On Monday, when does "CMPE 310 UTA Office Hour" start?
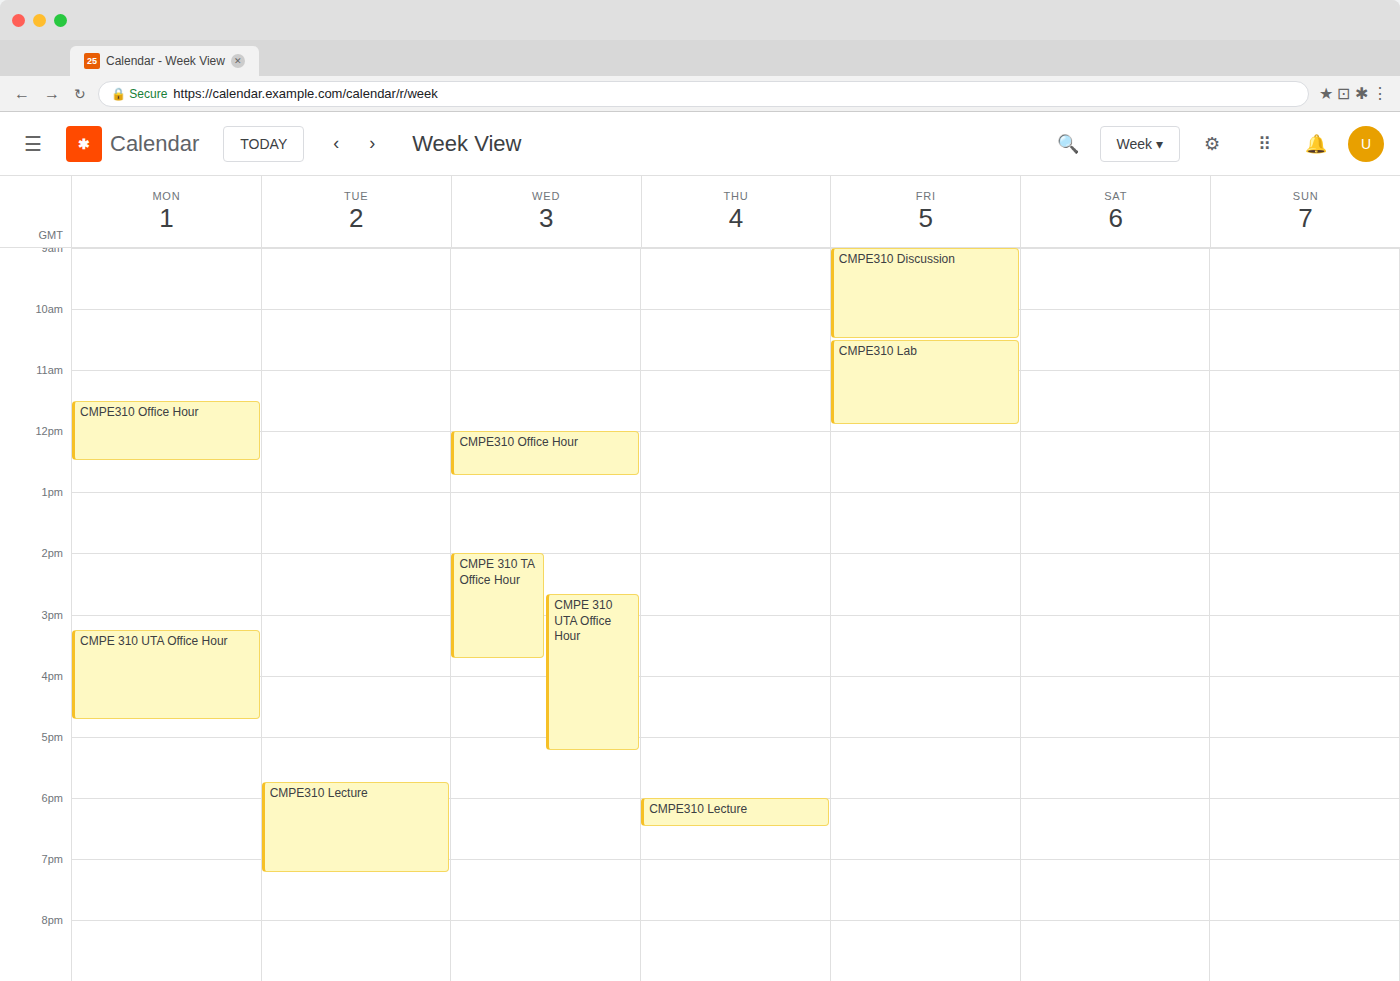
3:15 PM